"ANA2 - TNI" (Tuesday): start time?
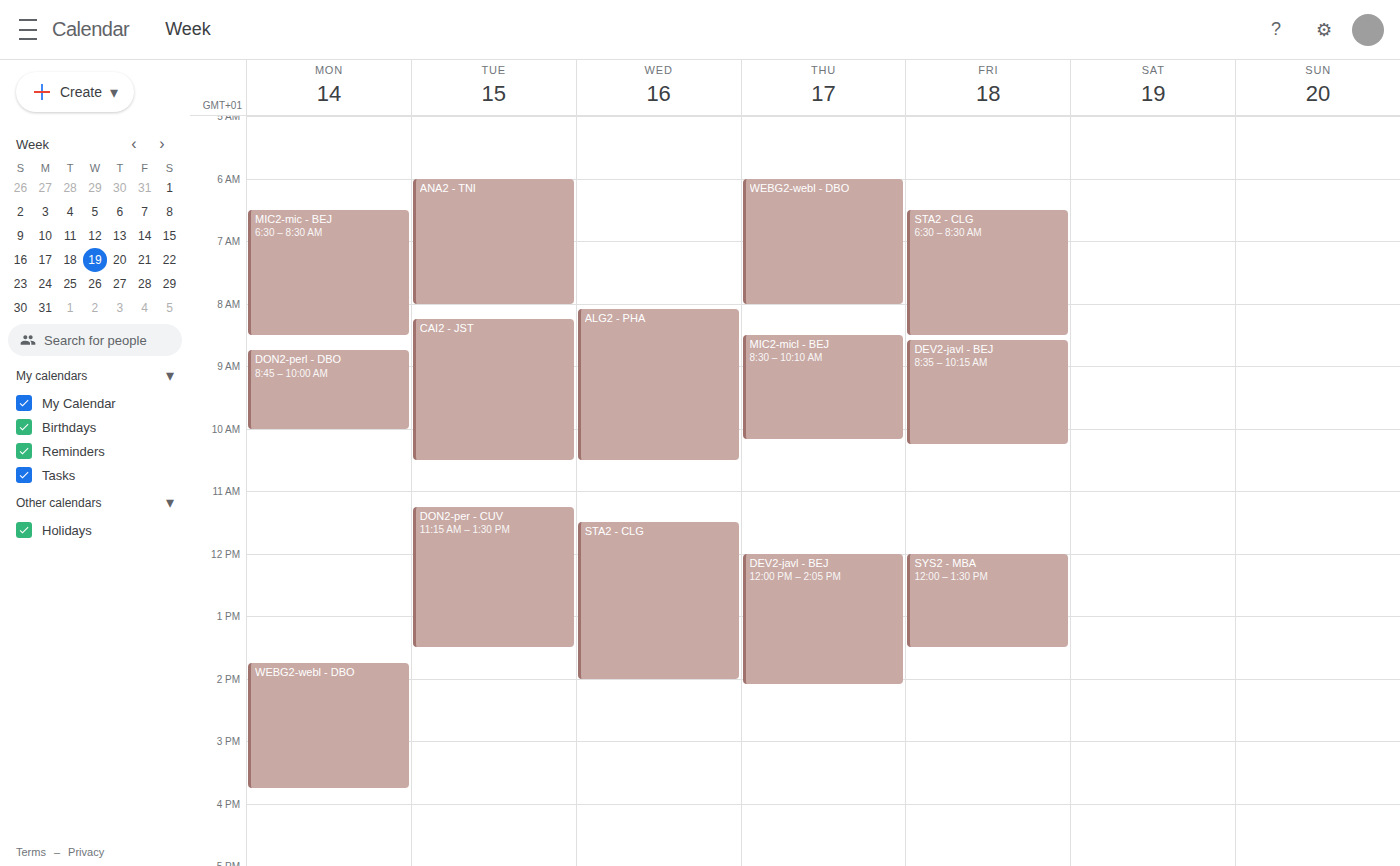
06:00